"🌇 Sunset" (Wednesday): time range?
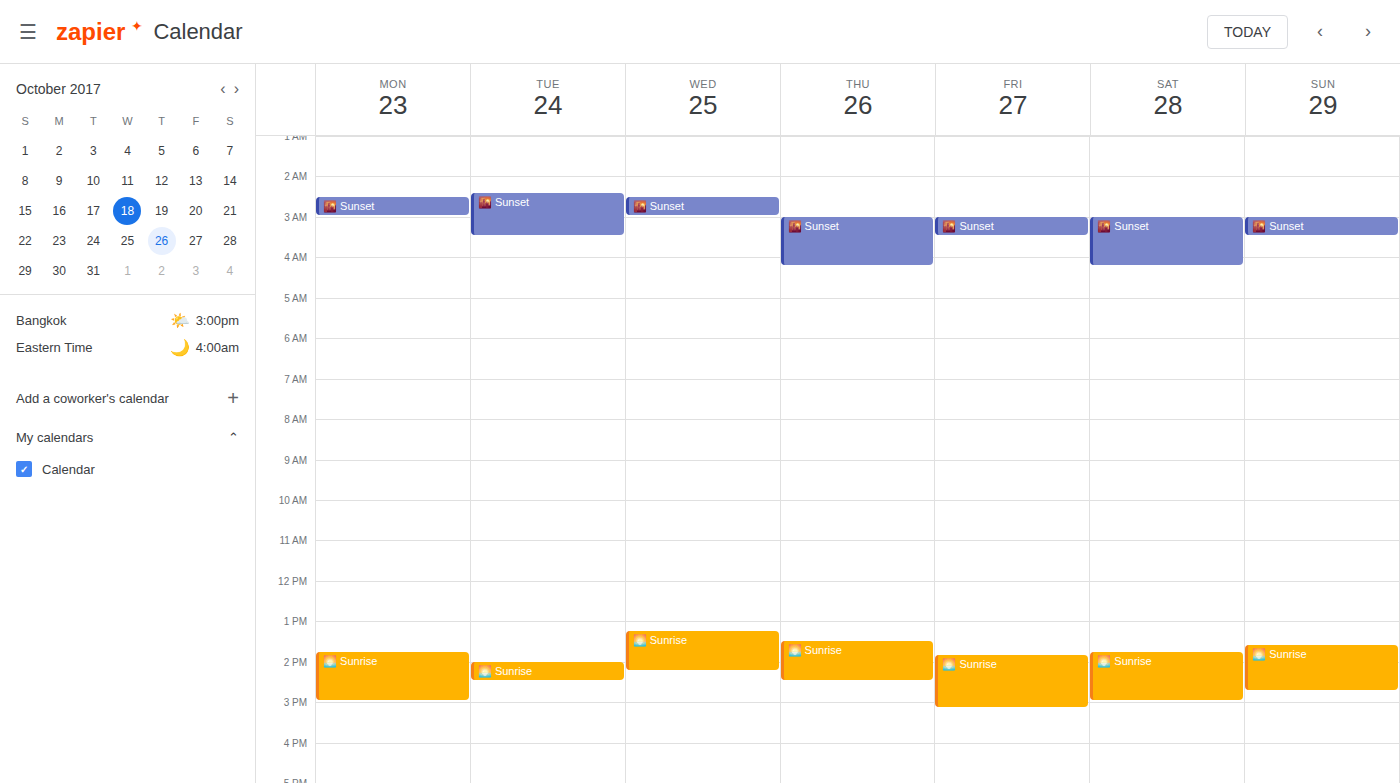
2:30 AM to 3:00 AM